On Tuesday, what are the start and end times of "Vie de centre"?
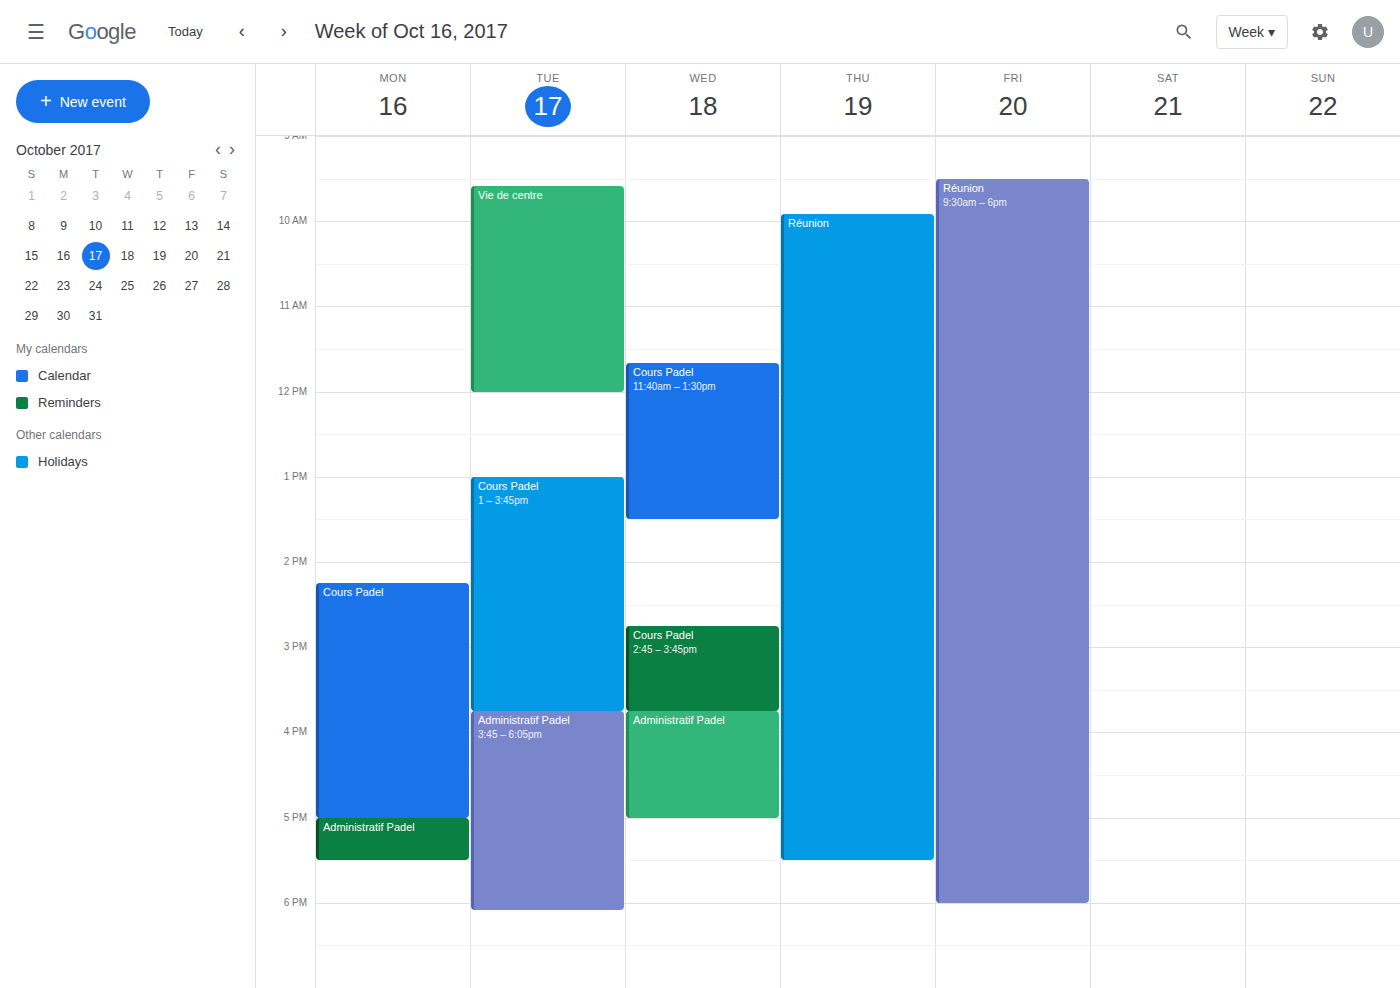
9:35 AM to 12:00 PM